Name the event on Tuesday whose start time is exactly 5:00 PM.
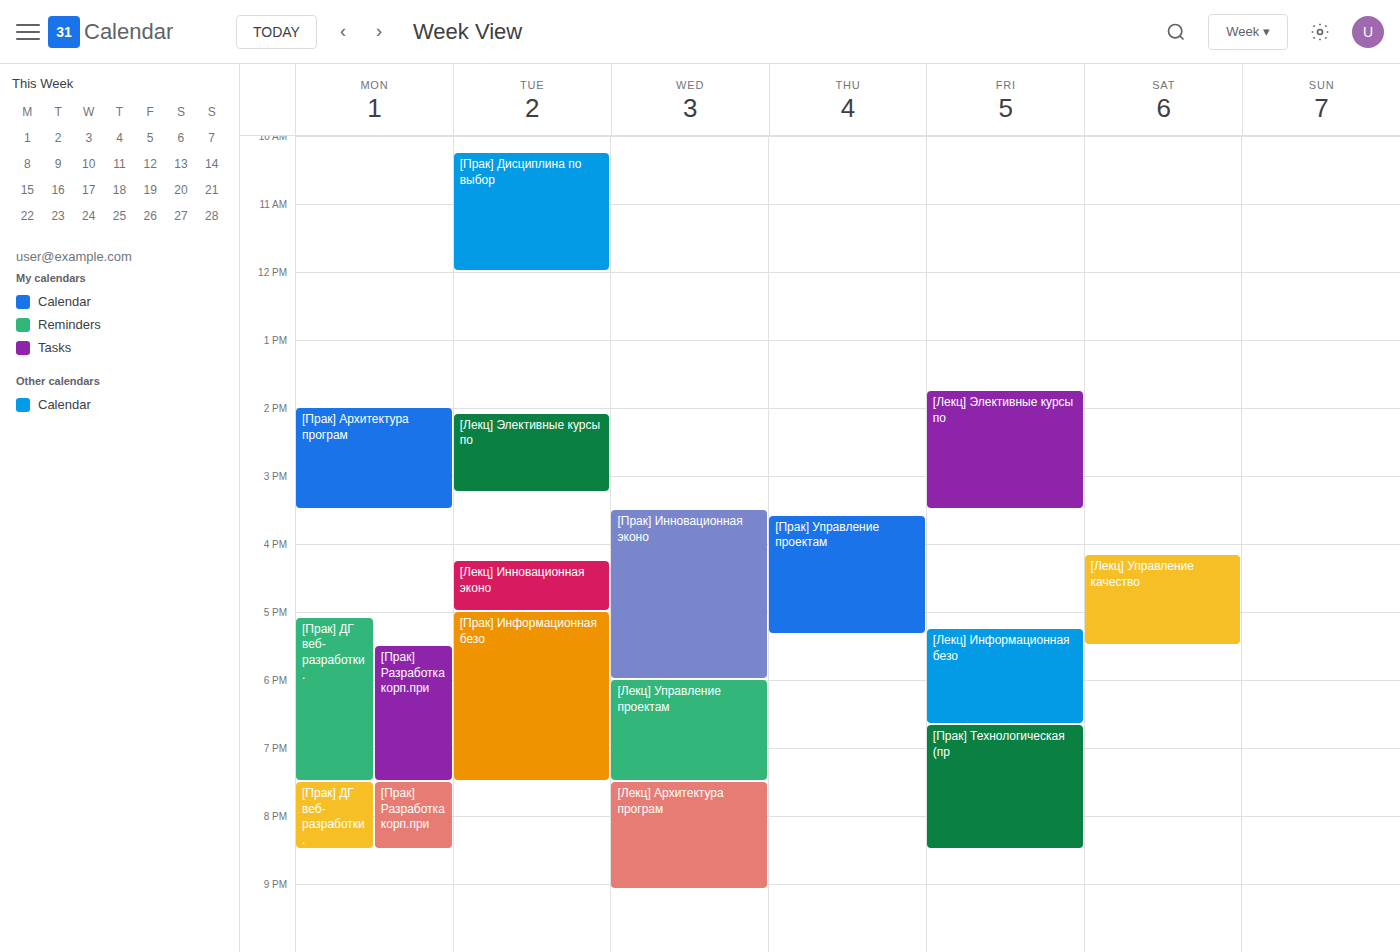
"[Прак] Информационная безо"